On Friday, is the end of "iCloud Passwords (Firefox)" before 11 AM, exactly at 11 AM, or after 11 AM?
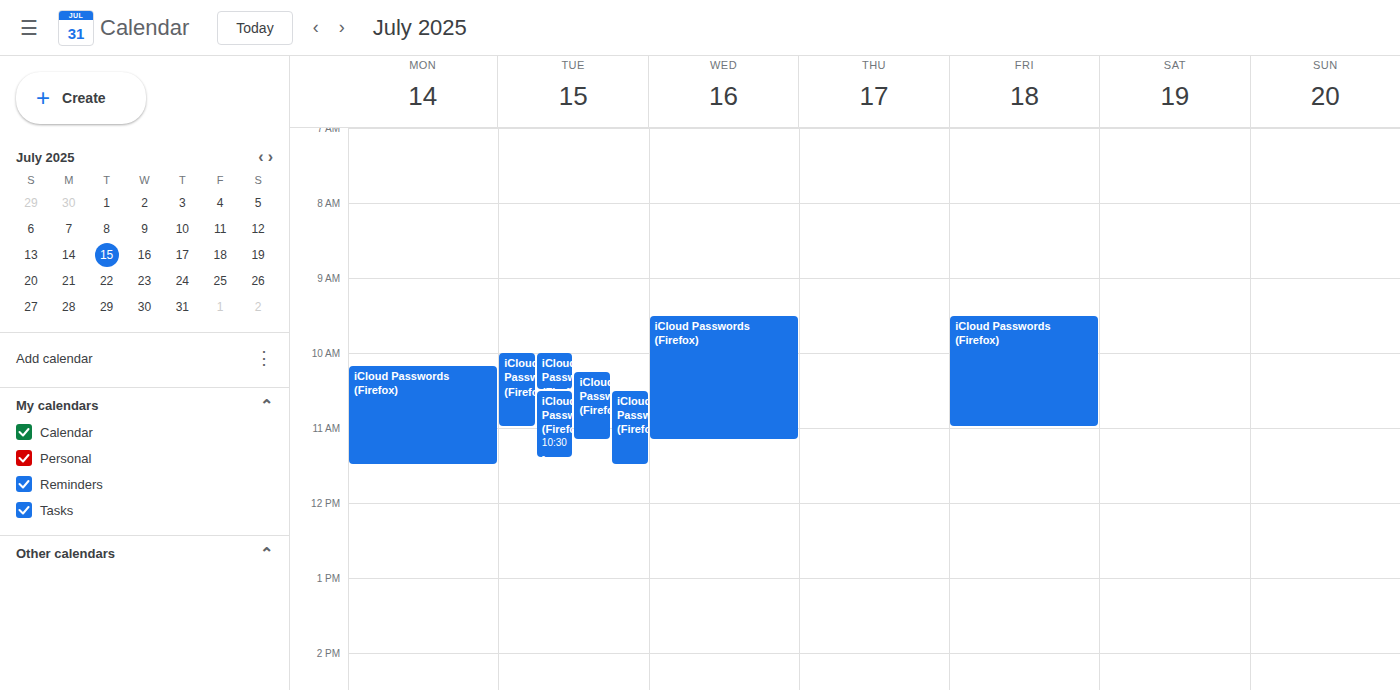
11:00 AM -- exactly at 11 AM, on the 11 AM line.